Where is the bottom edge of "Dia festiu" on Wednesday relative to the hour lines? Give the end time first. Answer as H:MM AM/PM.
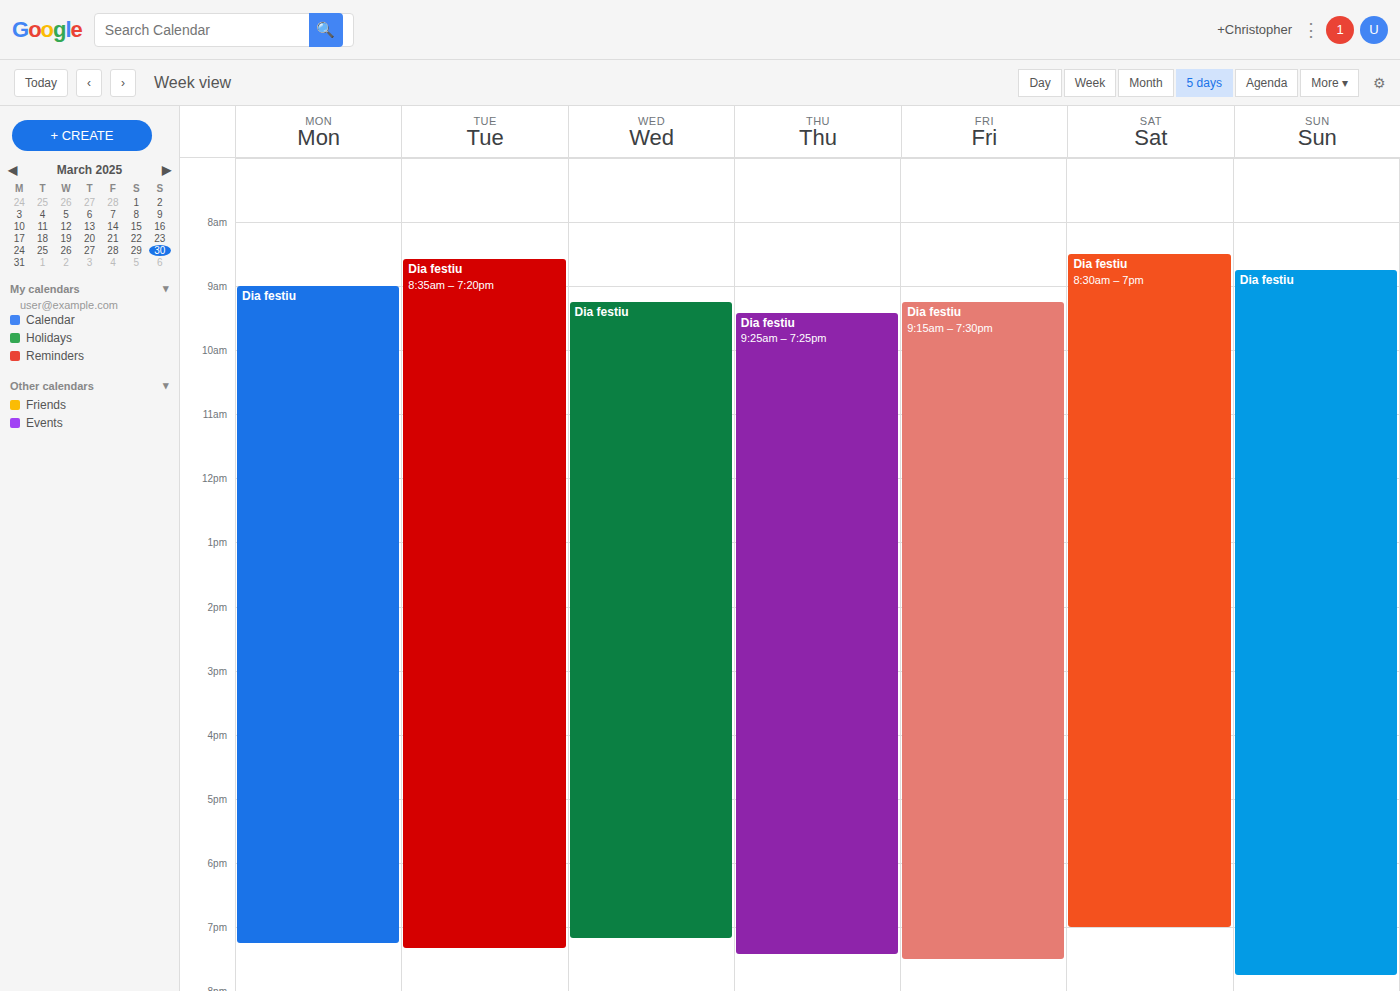
7:10 PM -- neither: 10 minutes below the 7 PM line and 50 minutes above the 8 PM line.